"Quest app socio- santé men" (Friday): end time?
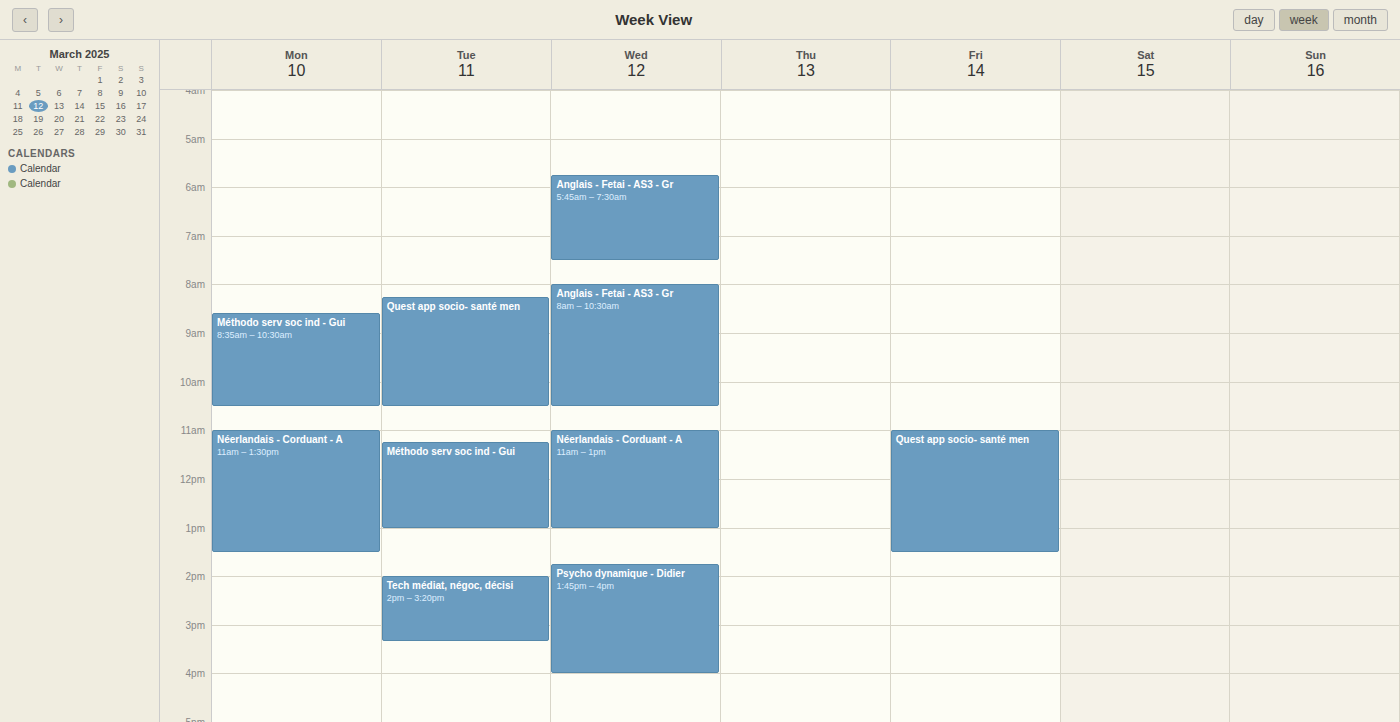
1:30 PM